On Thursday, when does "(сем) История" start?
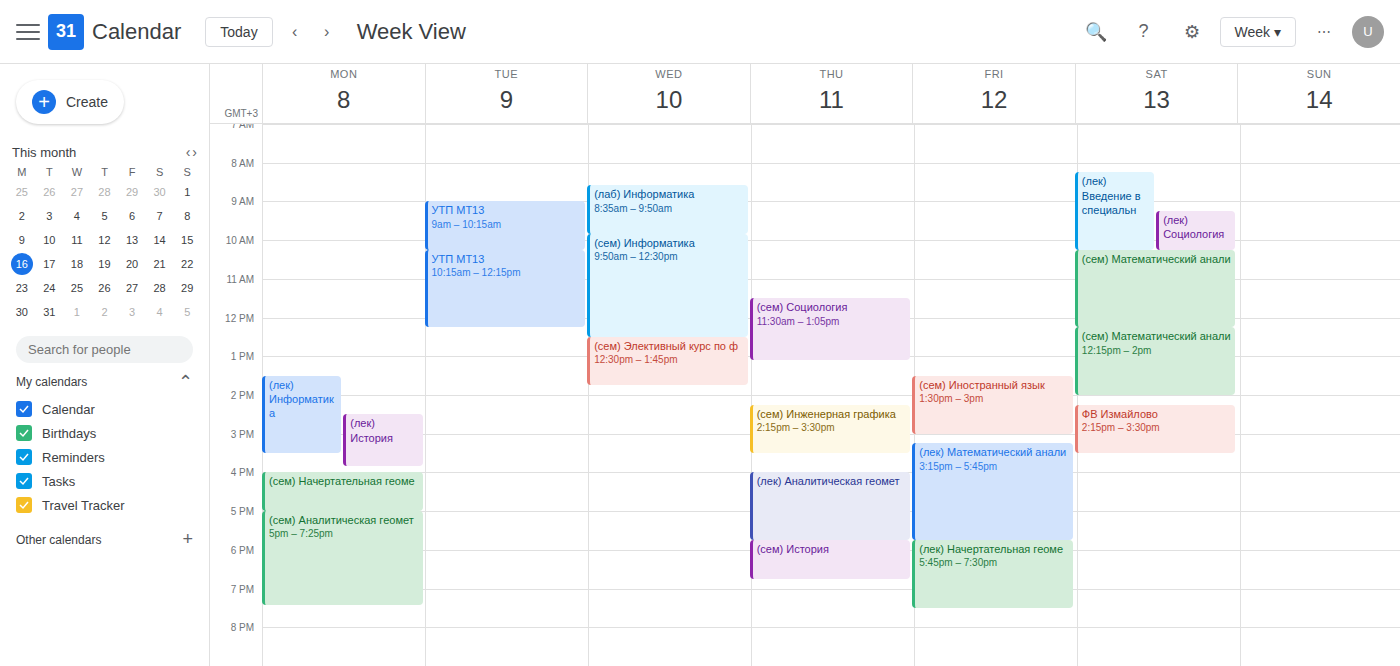
5:45 PM